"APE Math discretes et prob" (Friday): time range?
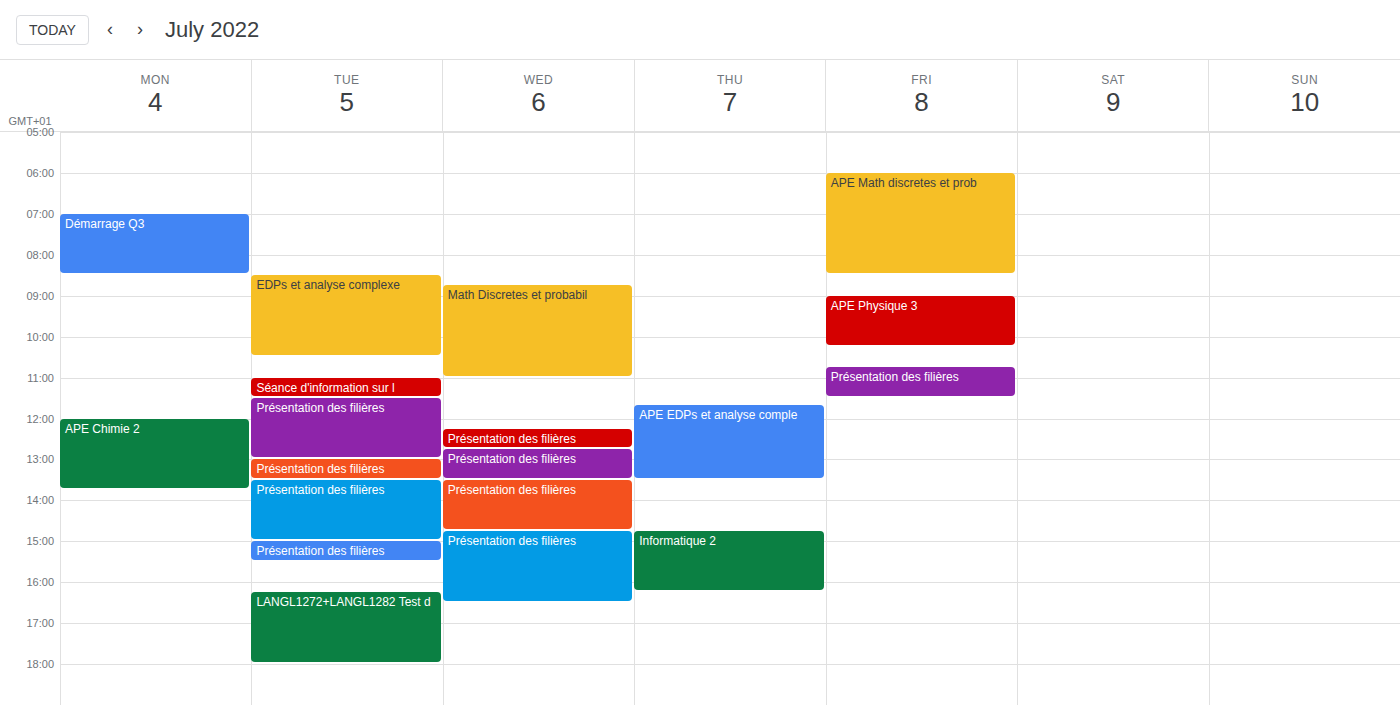
6:00 AM to 8:30 AM